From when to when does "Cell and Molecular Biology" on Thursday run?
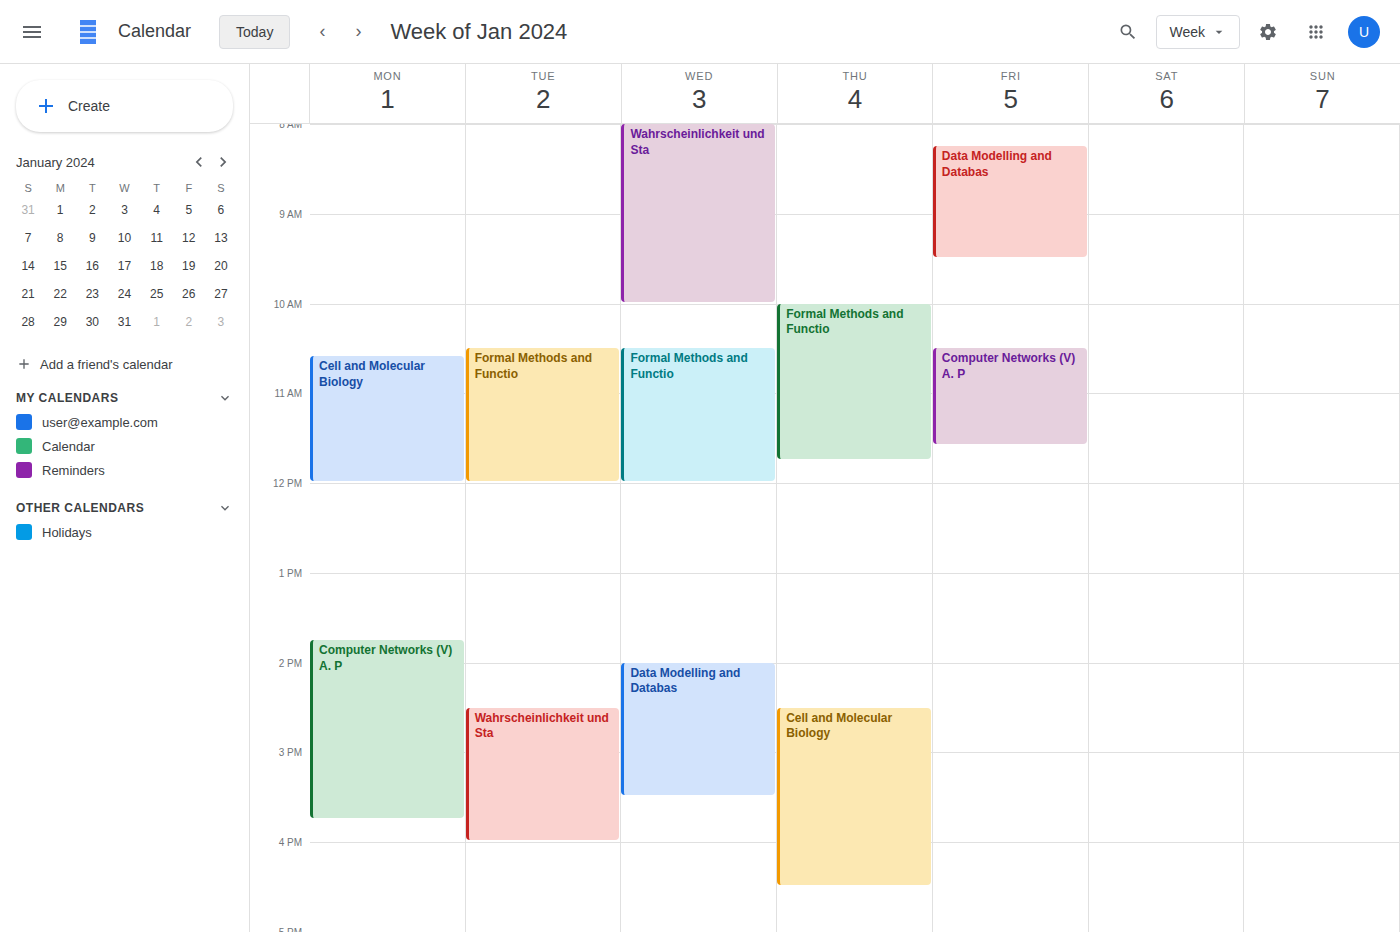
2:30 PM to 4:30 PM